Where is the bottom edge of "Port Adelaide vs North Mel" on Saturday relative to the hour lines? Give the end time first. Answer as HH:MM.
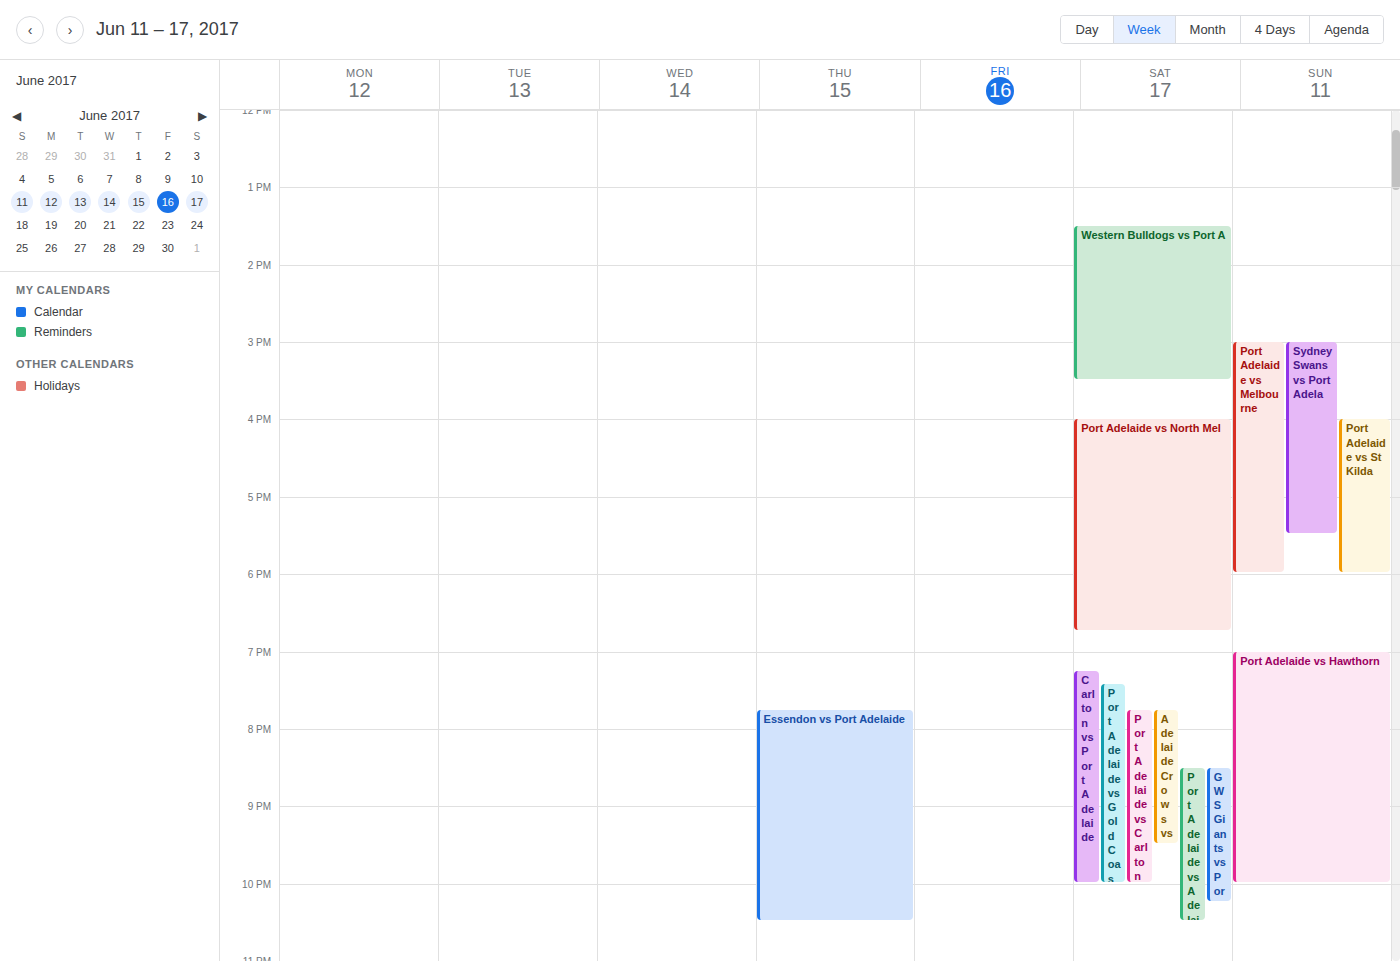
18:45 -- neither: three quarters of the way from the 18:00 line to the 19:00 line.